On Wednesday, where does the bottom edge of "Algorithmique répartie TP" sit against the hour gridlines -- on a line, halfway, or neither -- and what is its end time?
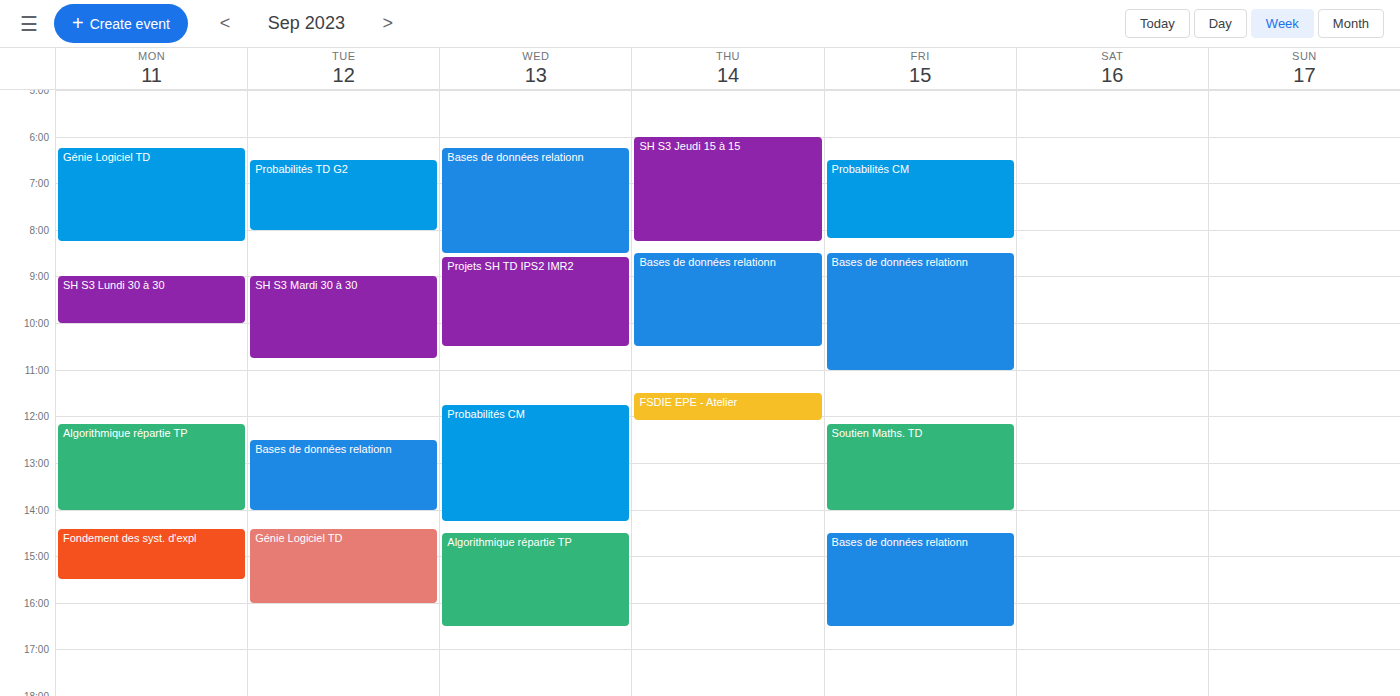
4:30 PM -- halfway between the 4 PM and 5 PM lines.